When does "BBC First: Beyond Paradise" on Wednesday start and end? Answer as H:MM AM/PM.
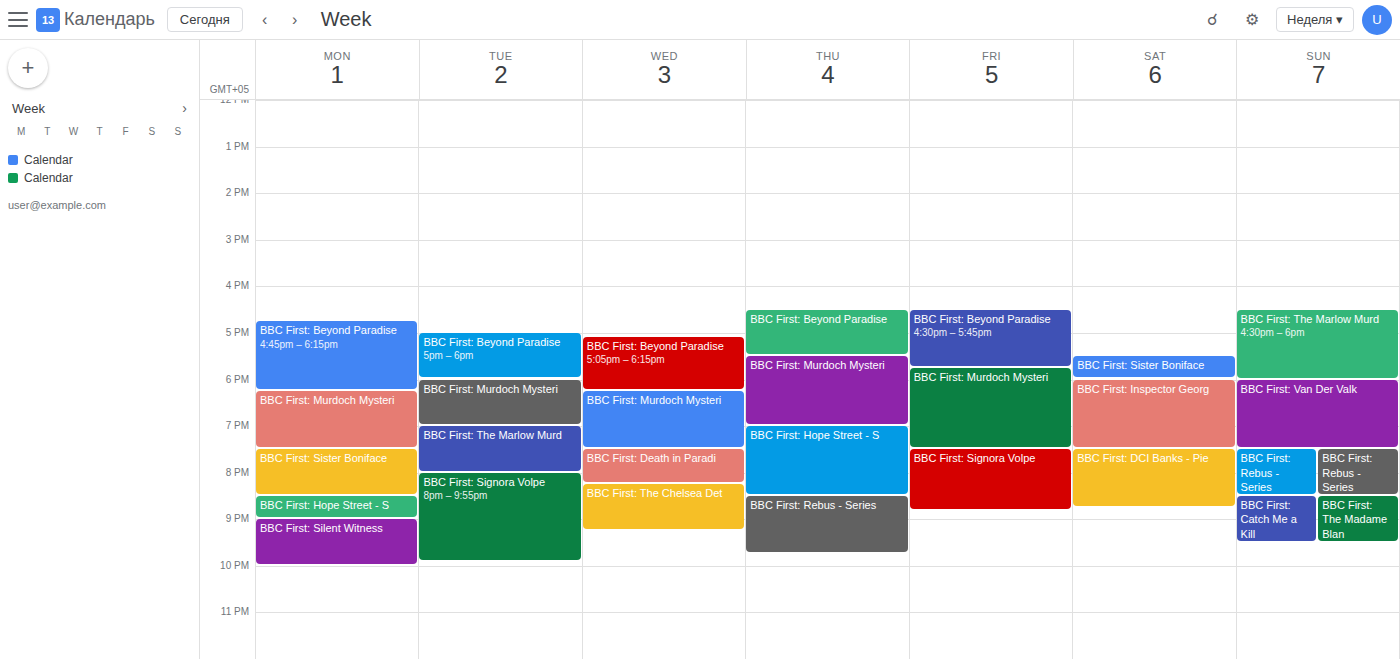
5:05 PM to 6:15 PM